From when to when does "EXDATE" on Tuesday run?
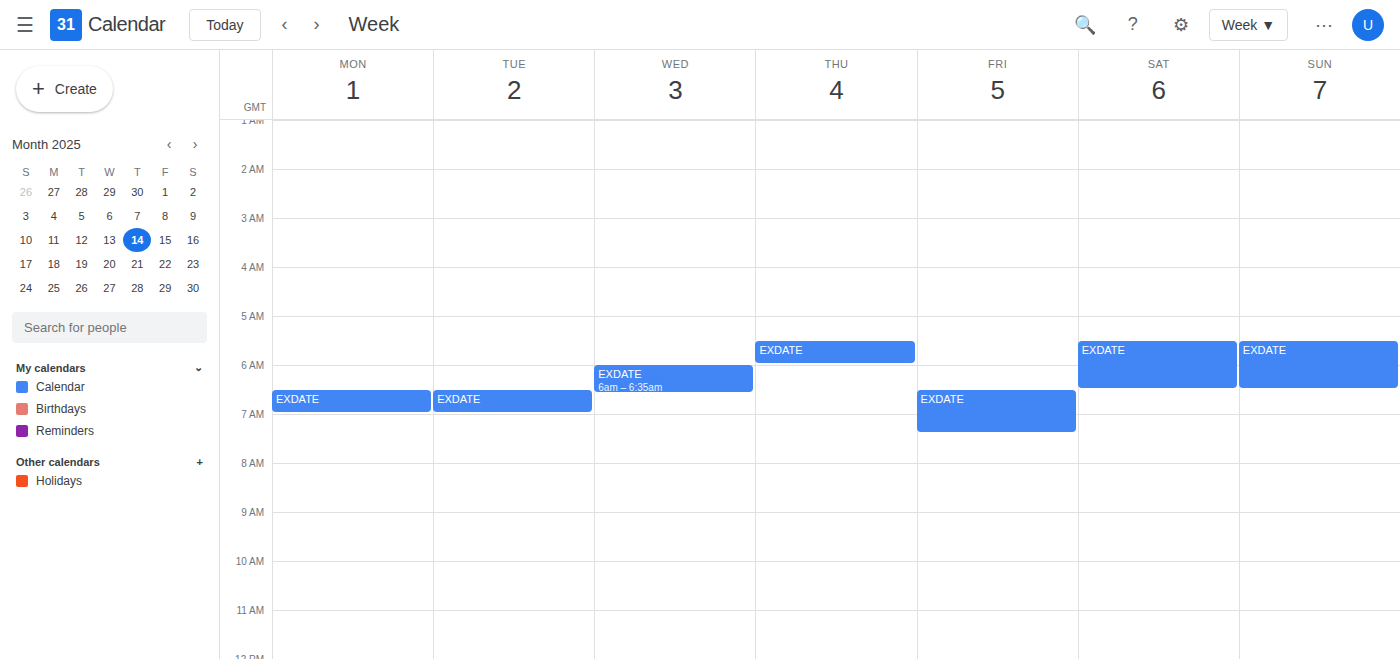
6:30 AM to 7:00 AM